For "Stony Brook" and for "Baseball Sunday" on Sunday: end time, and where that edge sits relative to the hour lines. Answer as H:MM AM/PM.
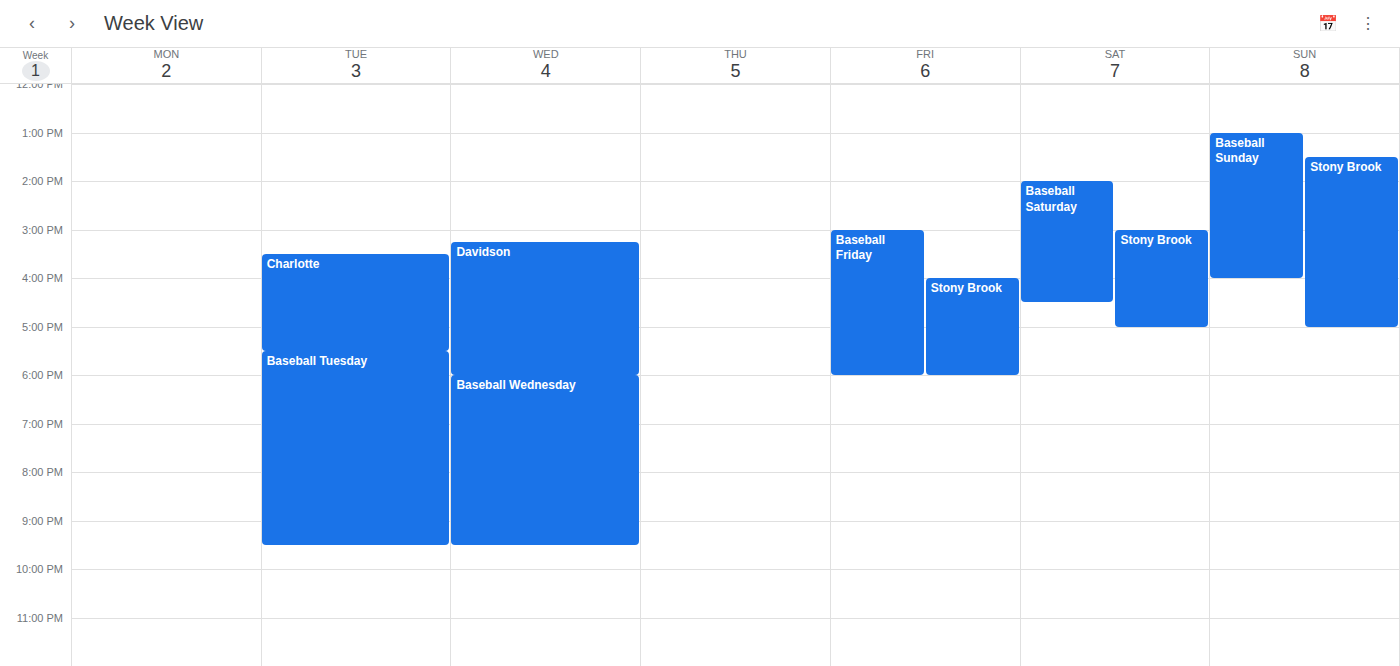
"Stony Brook": 5:00 PM, exactly on the 5 PM line. "Baseball Sunday": 4:00 PM, exactly on the 4 PM line.